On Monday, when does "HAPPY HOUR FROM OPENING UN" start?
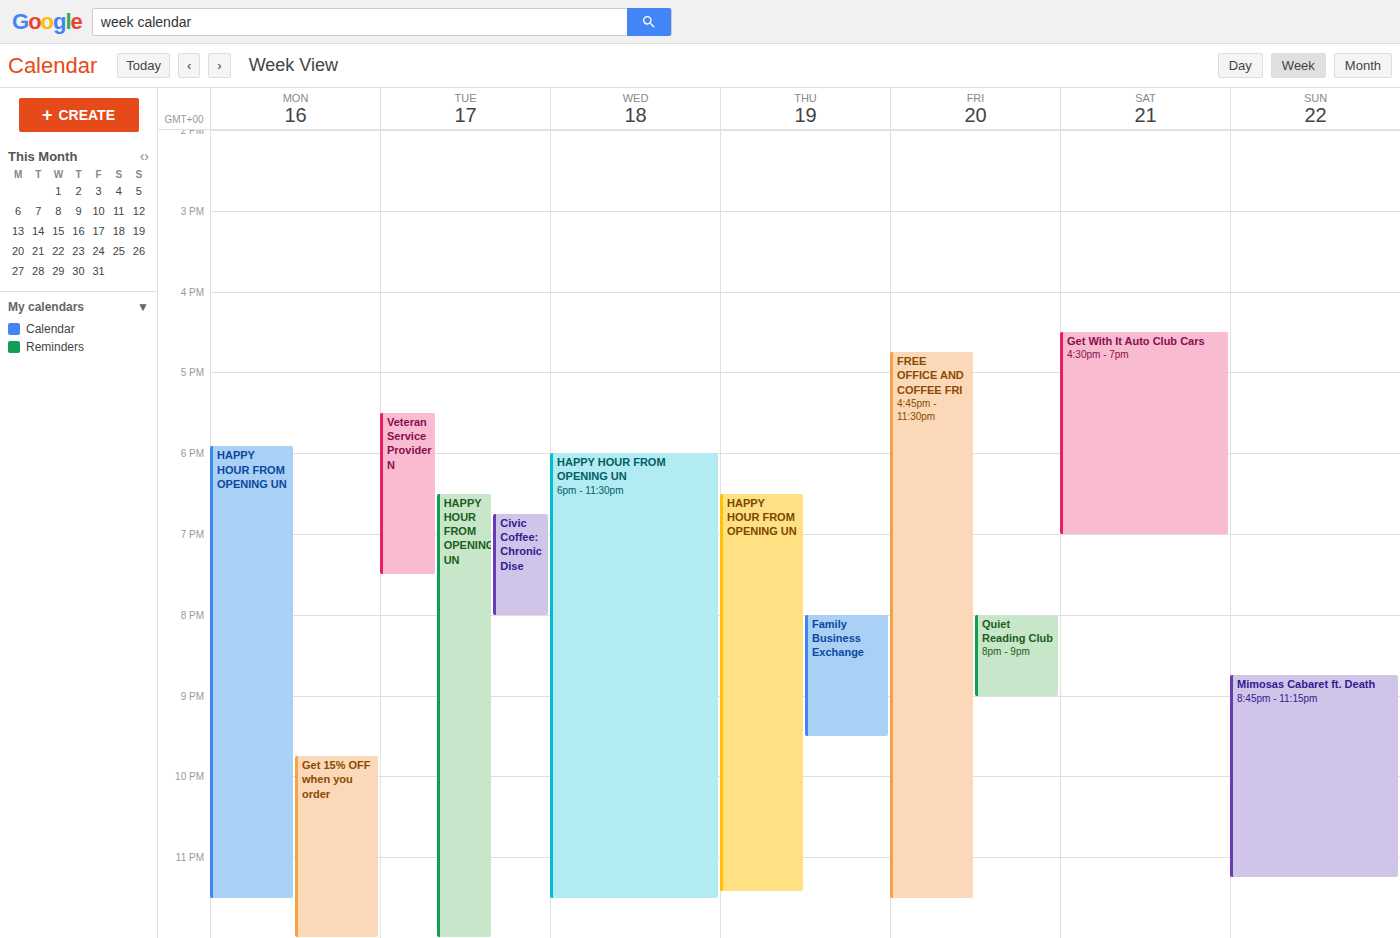
5:55 PM